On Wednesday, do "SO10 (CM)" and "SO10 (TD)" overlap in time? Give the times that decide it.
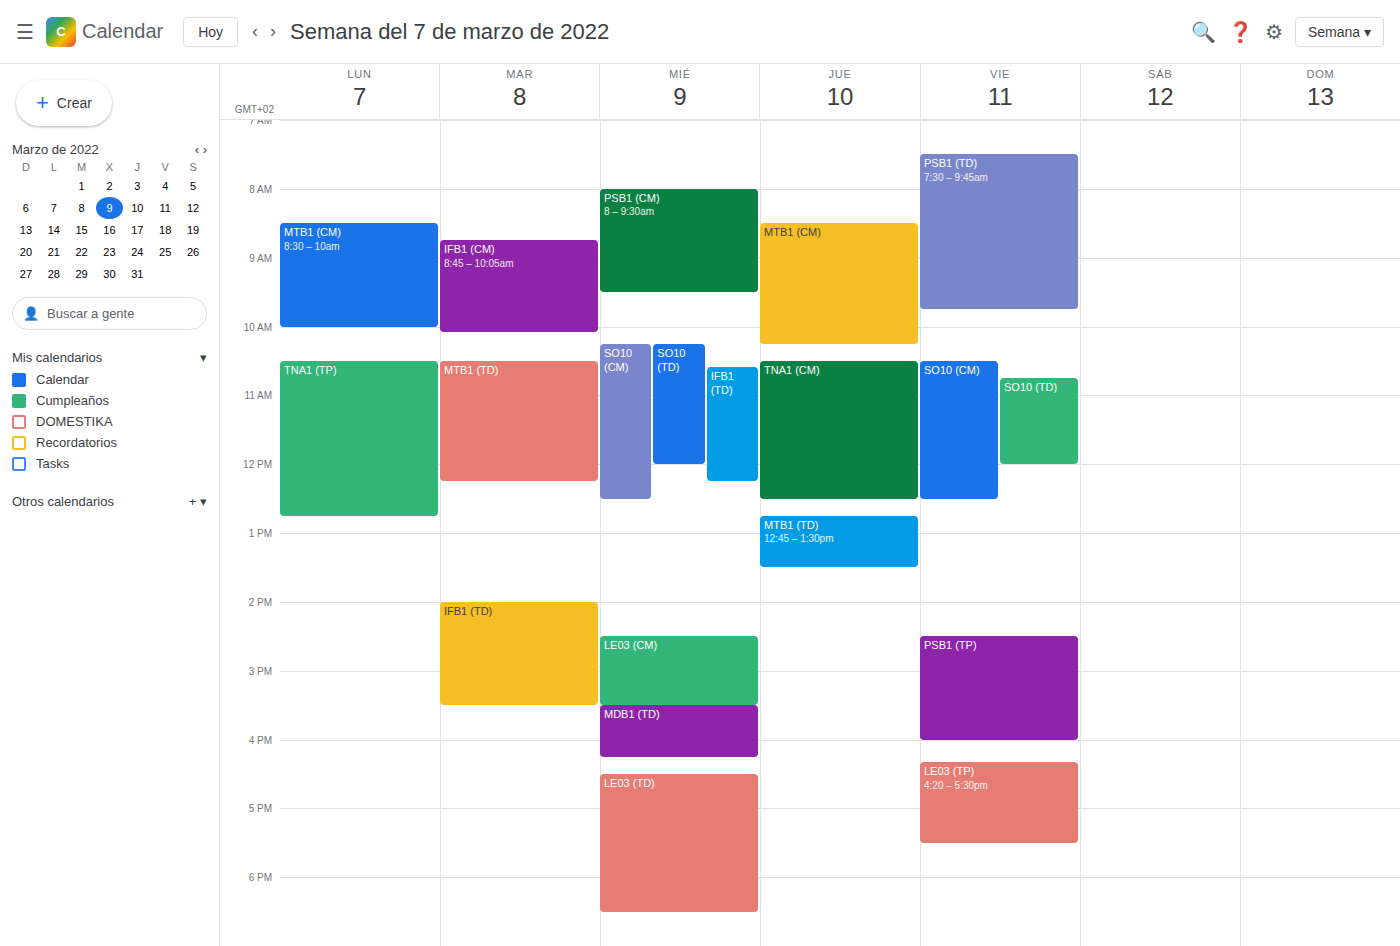
"SO10 (CM)" starts at 10:15 AM, before "SO10 (TD)" ends at 12:00 PM -- they overlap.